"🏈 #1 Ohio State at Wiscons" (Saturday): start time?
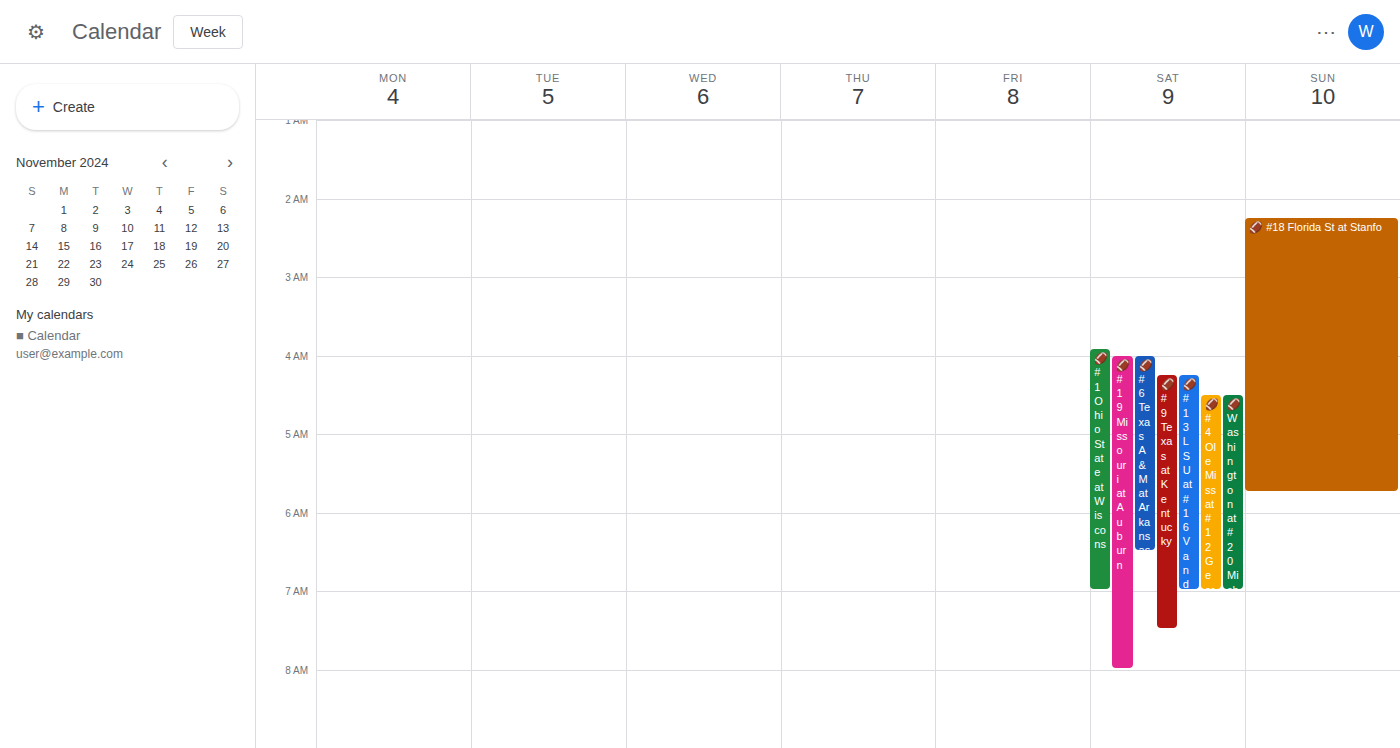
3:55 AM